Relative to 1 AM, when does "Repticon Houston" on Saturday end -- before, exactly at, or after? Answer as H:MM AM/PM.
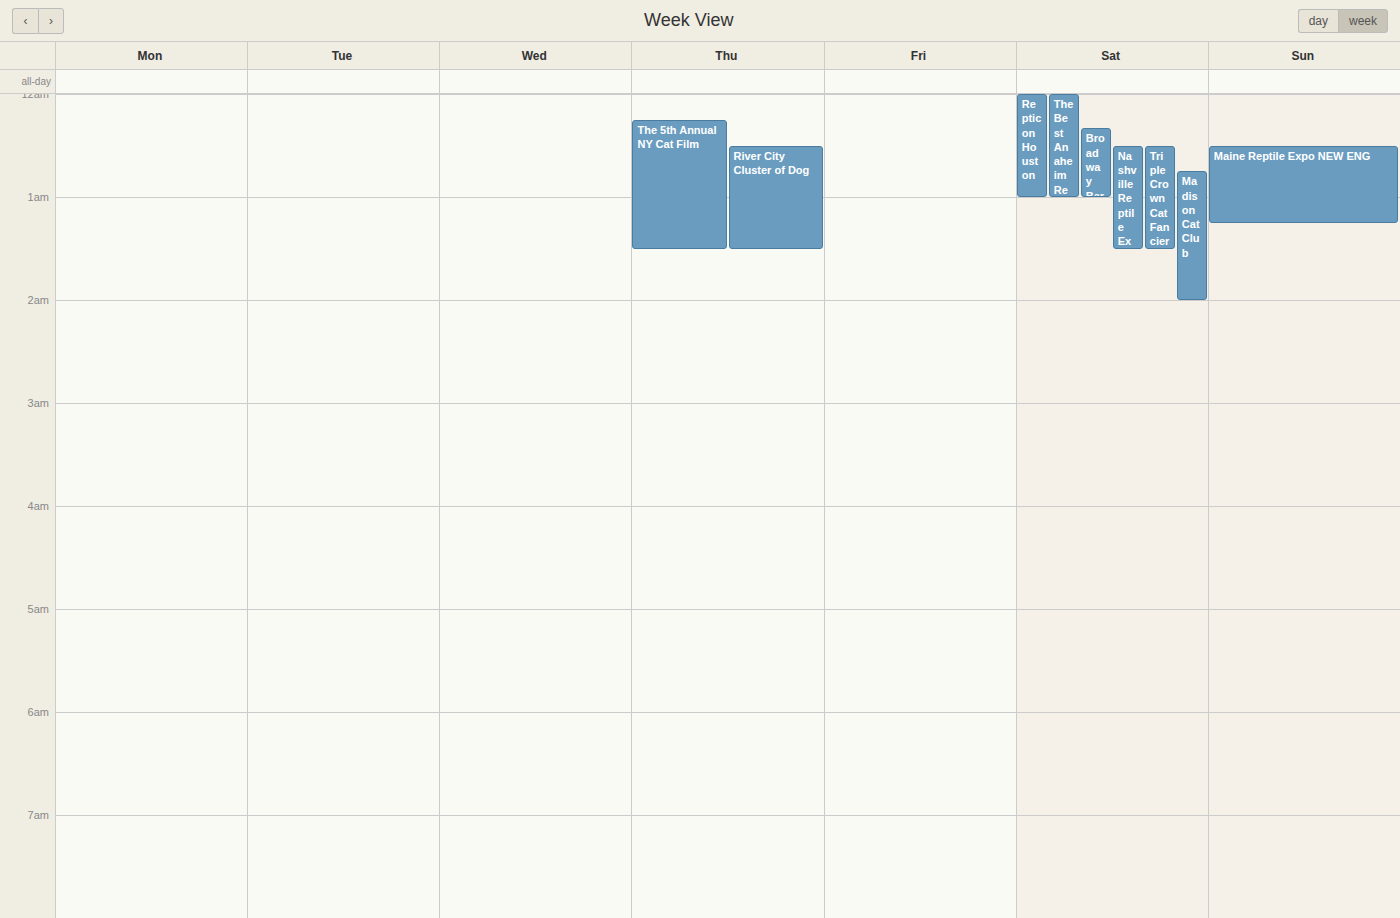
1:00 AM -- exactly at 1 AM, on the 1 AM line.